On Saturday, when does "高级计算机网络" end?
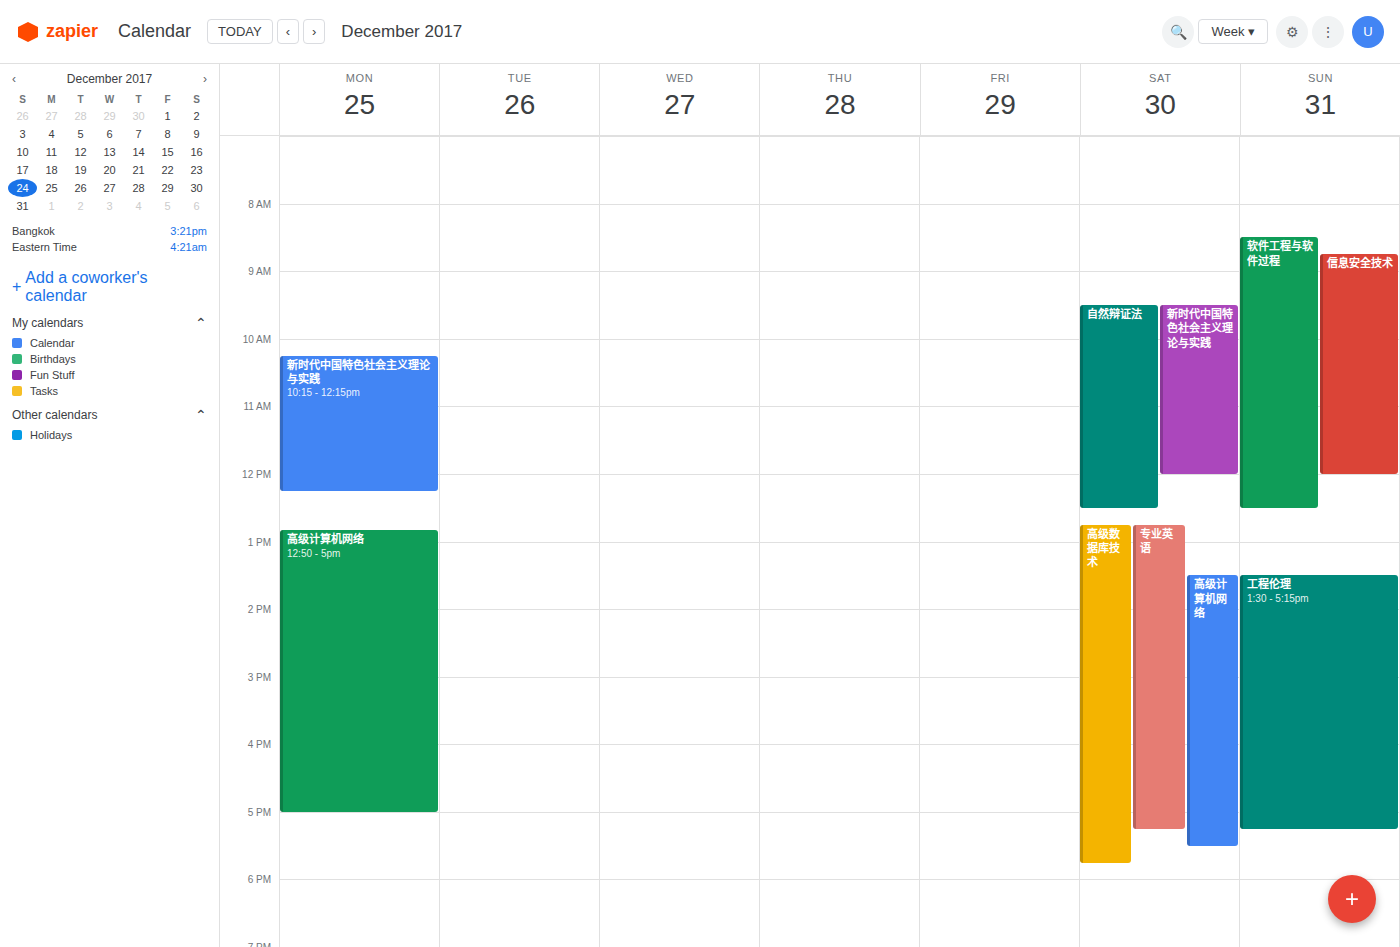
5:30 PM